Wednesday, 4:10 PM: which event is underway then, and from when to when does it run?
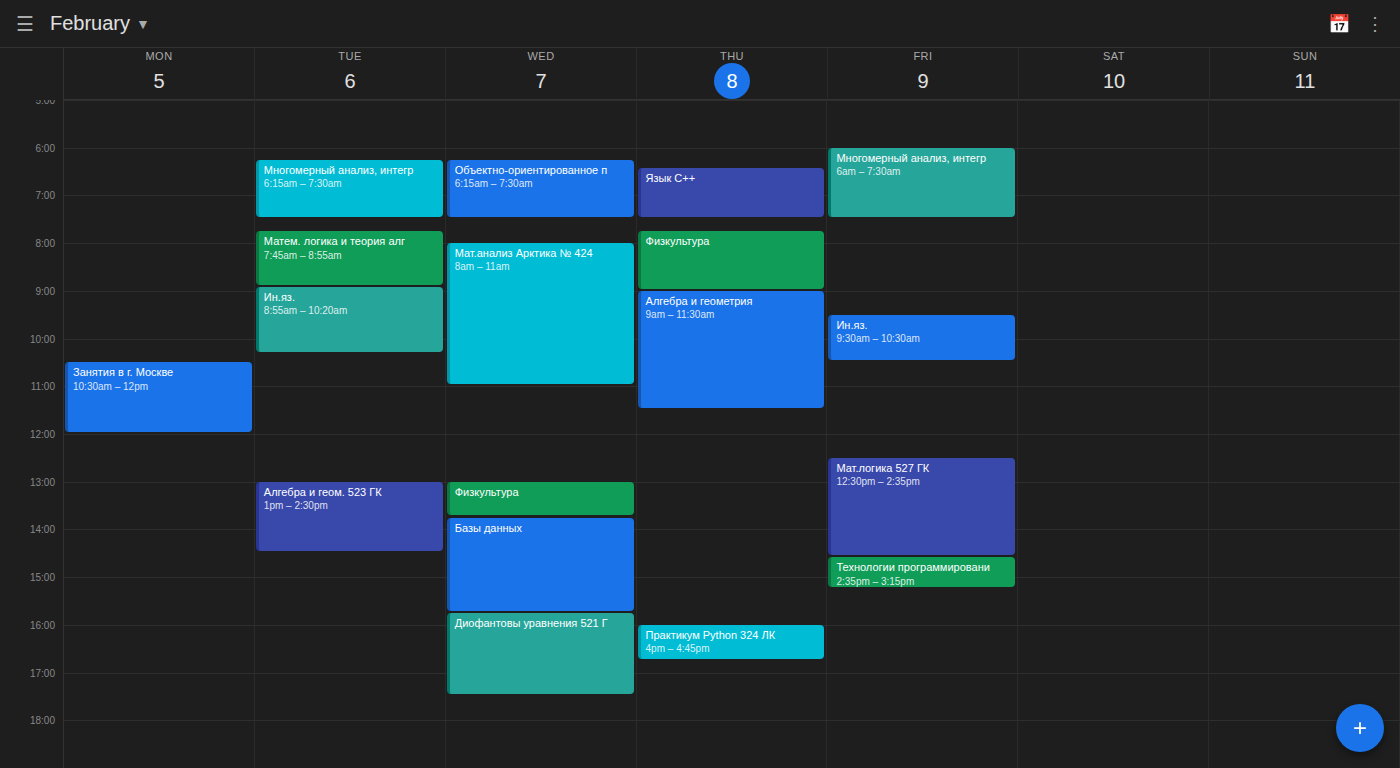
"Диофантовы уравнения 521 Г", 3:45 PM to 5:30 PM